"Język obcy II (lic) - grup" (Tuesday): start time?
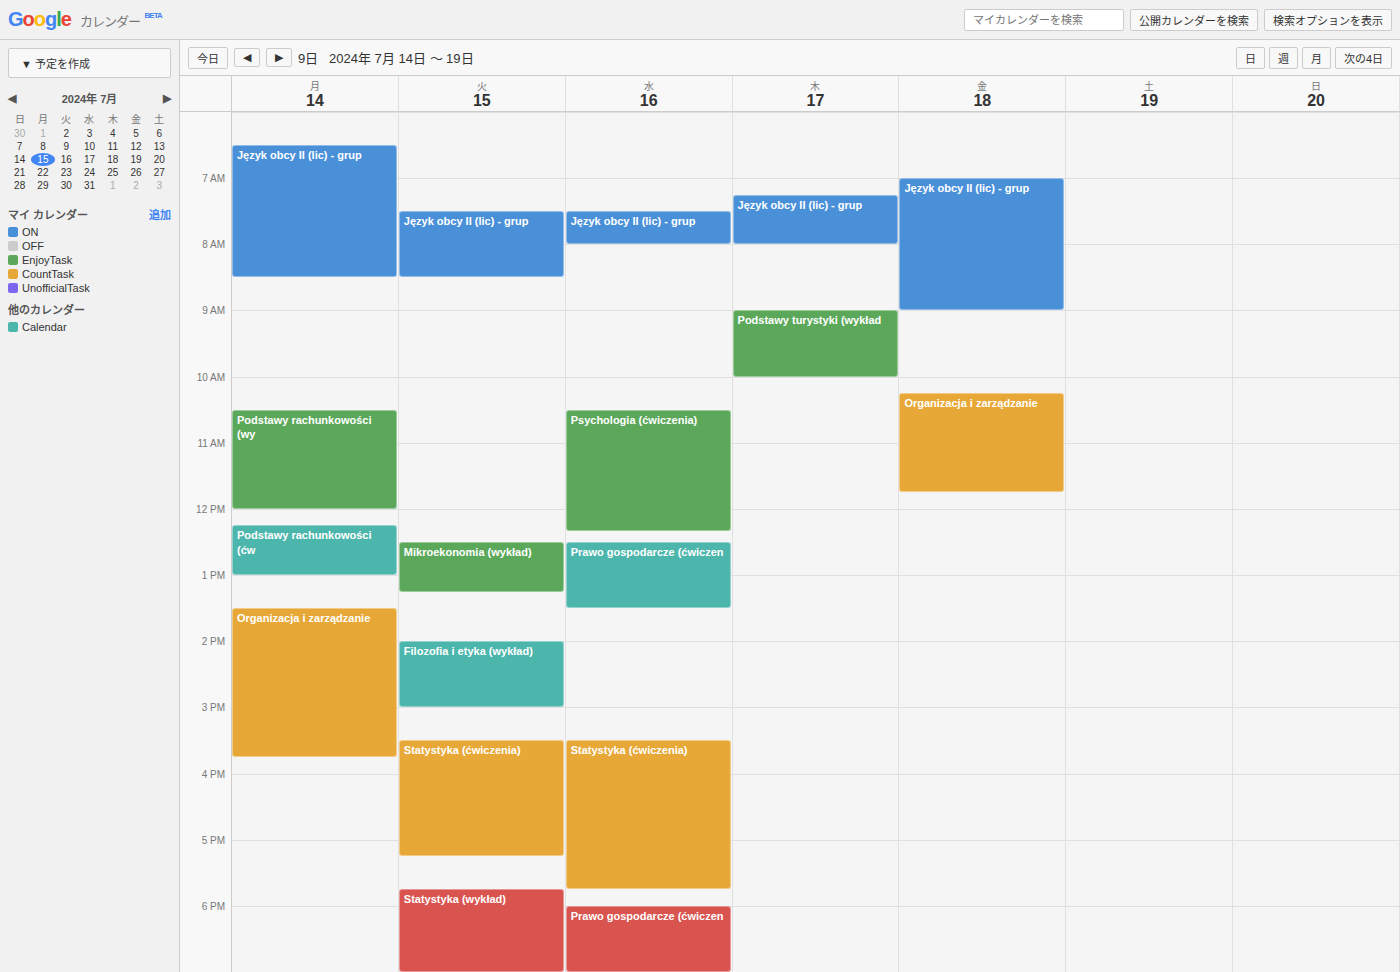
7:30 AM